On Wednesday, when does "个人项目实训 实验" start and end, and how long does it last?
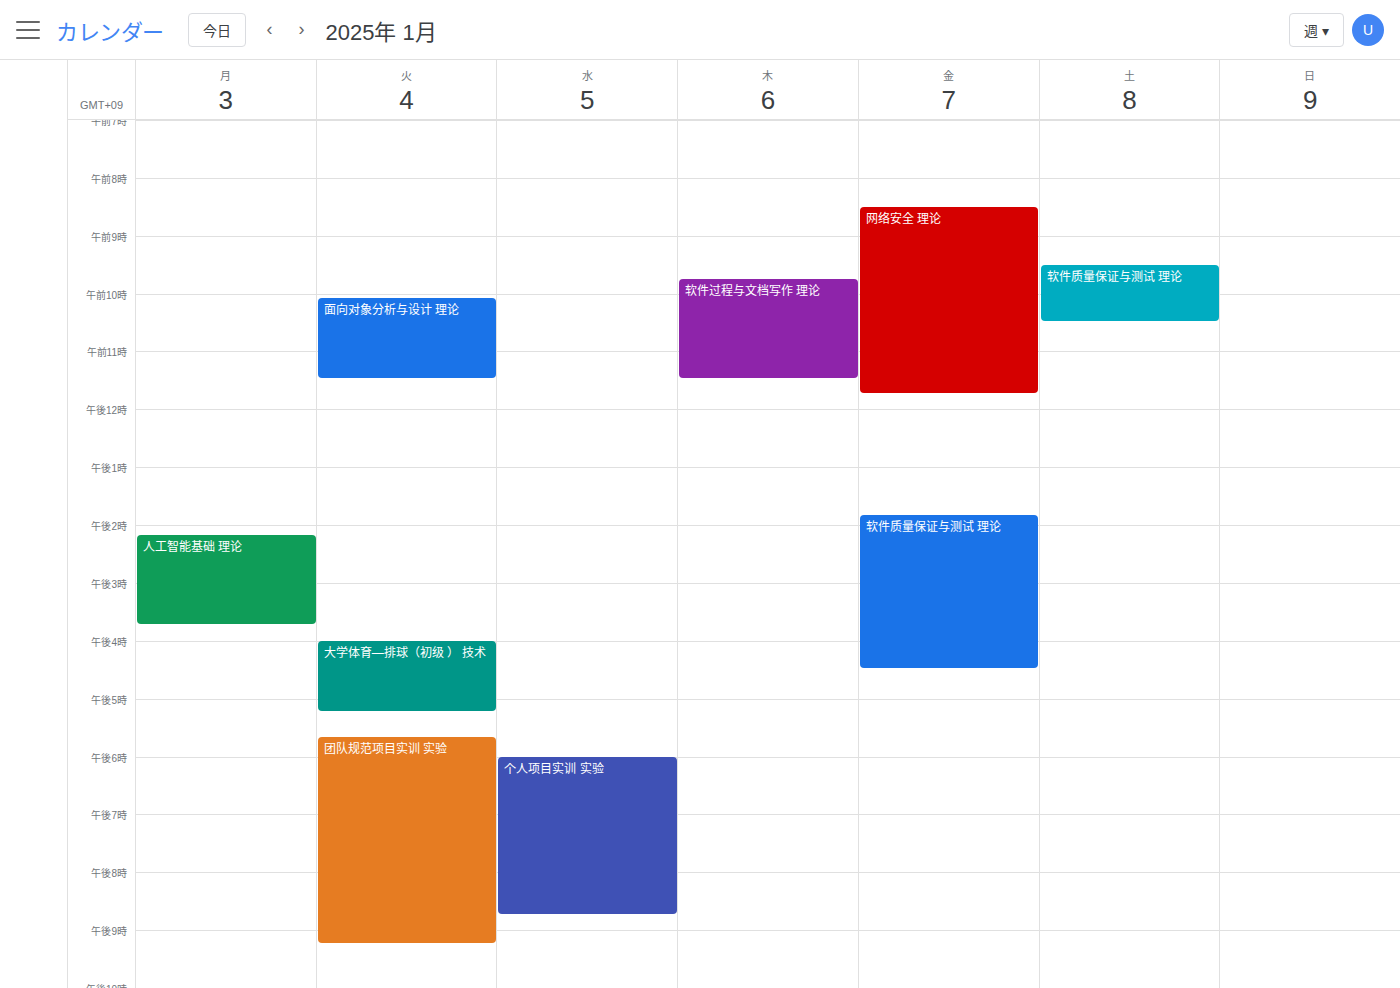
6:00 PM to 8:45 PM, 2 hours 45 minutes